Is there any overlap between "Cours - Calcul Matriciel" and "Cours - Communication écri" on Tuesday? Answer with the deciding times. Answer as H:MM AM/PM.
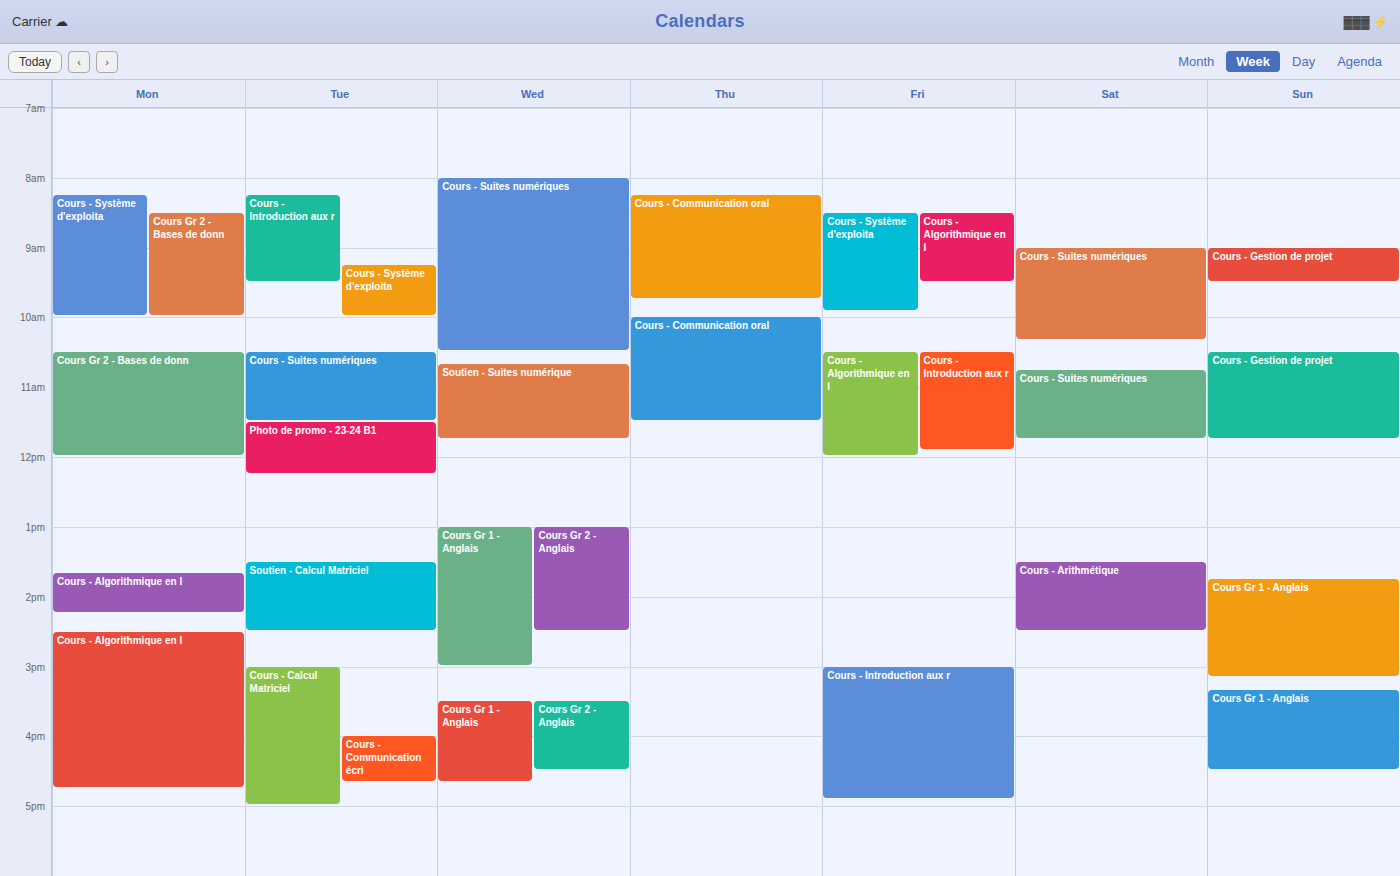
"Cours - Communication écri" runs 4:00 PM to 4:40 PM, inside "Cours - Calcul Matriciel" -- they overlap.